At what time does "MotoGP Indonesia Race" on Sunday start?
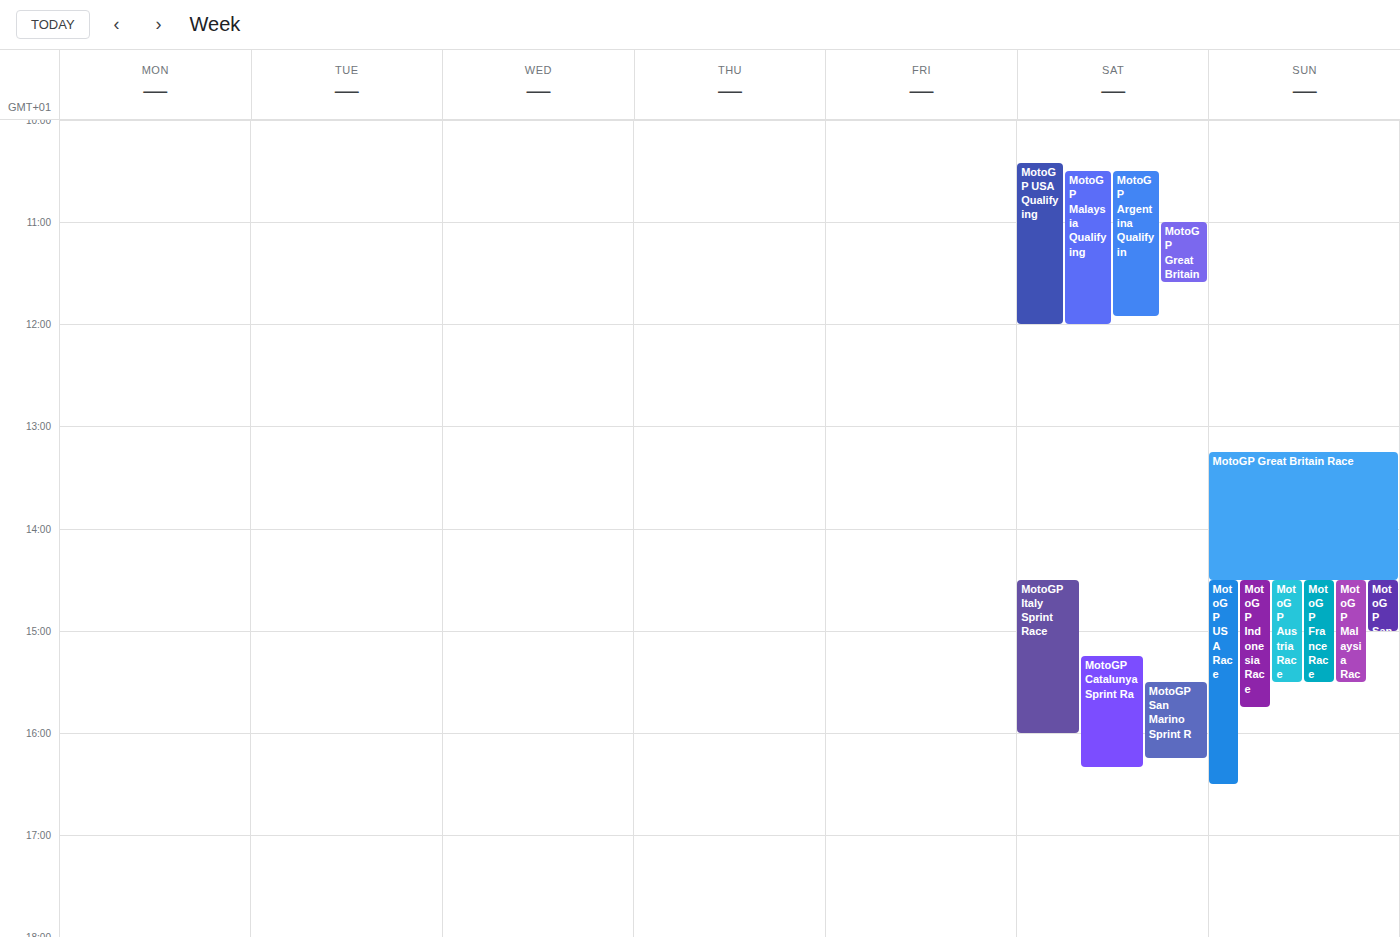
14:30